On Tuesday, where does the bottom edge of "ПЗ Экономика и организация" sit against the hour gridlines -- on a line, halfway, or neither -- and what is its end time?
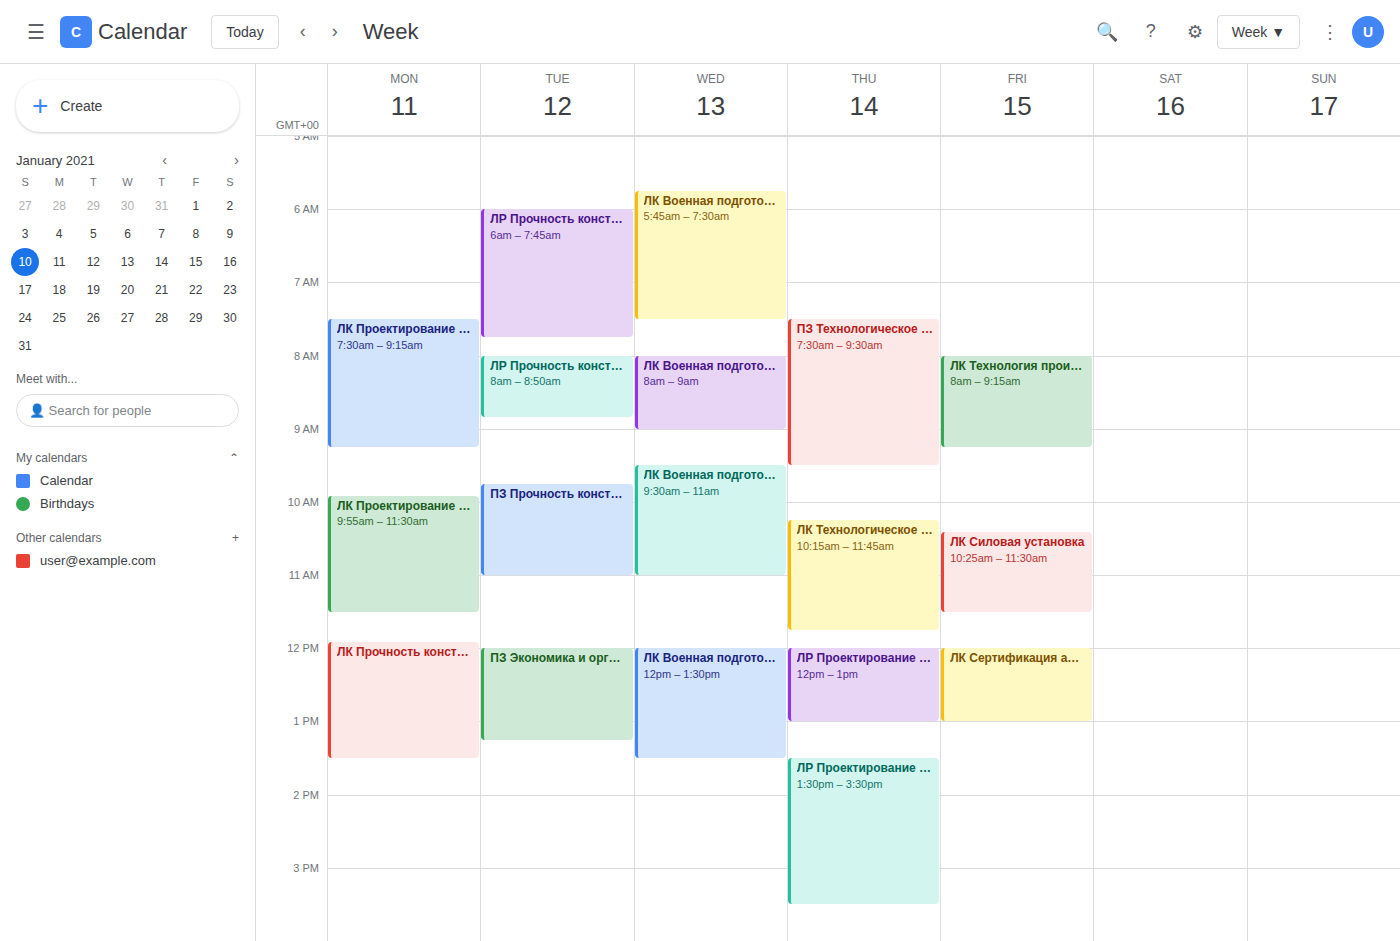
1:15 PM -- neither: a quarter of the way from the 1 PM line to the 2 PM line.